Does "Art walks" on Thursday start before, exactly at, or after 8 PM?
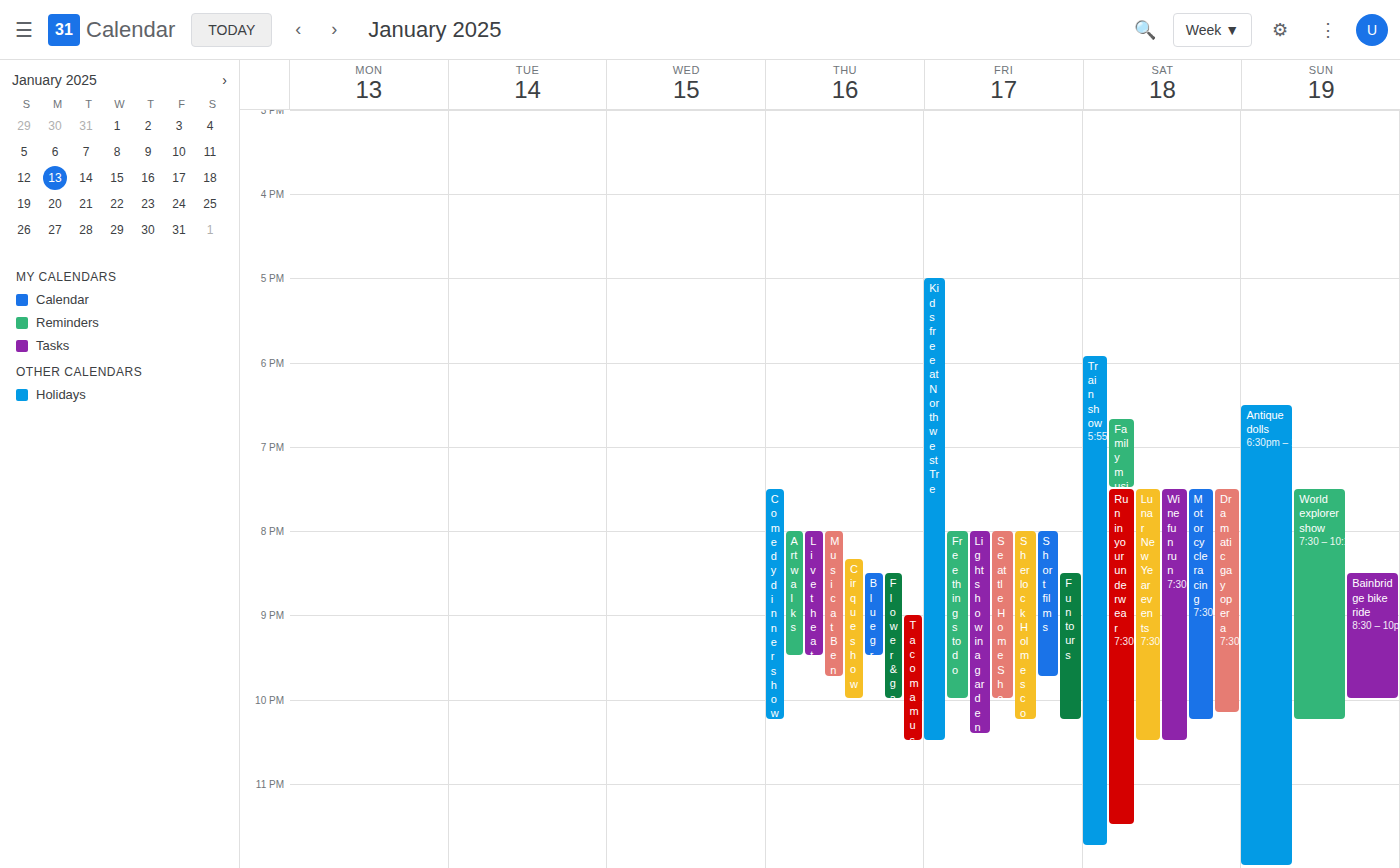
8:00 PM -- exactly at 8 PM, on the 8 PM line.